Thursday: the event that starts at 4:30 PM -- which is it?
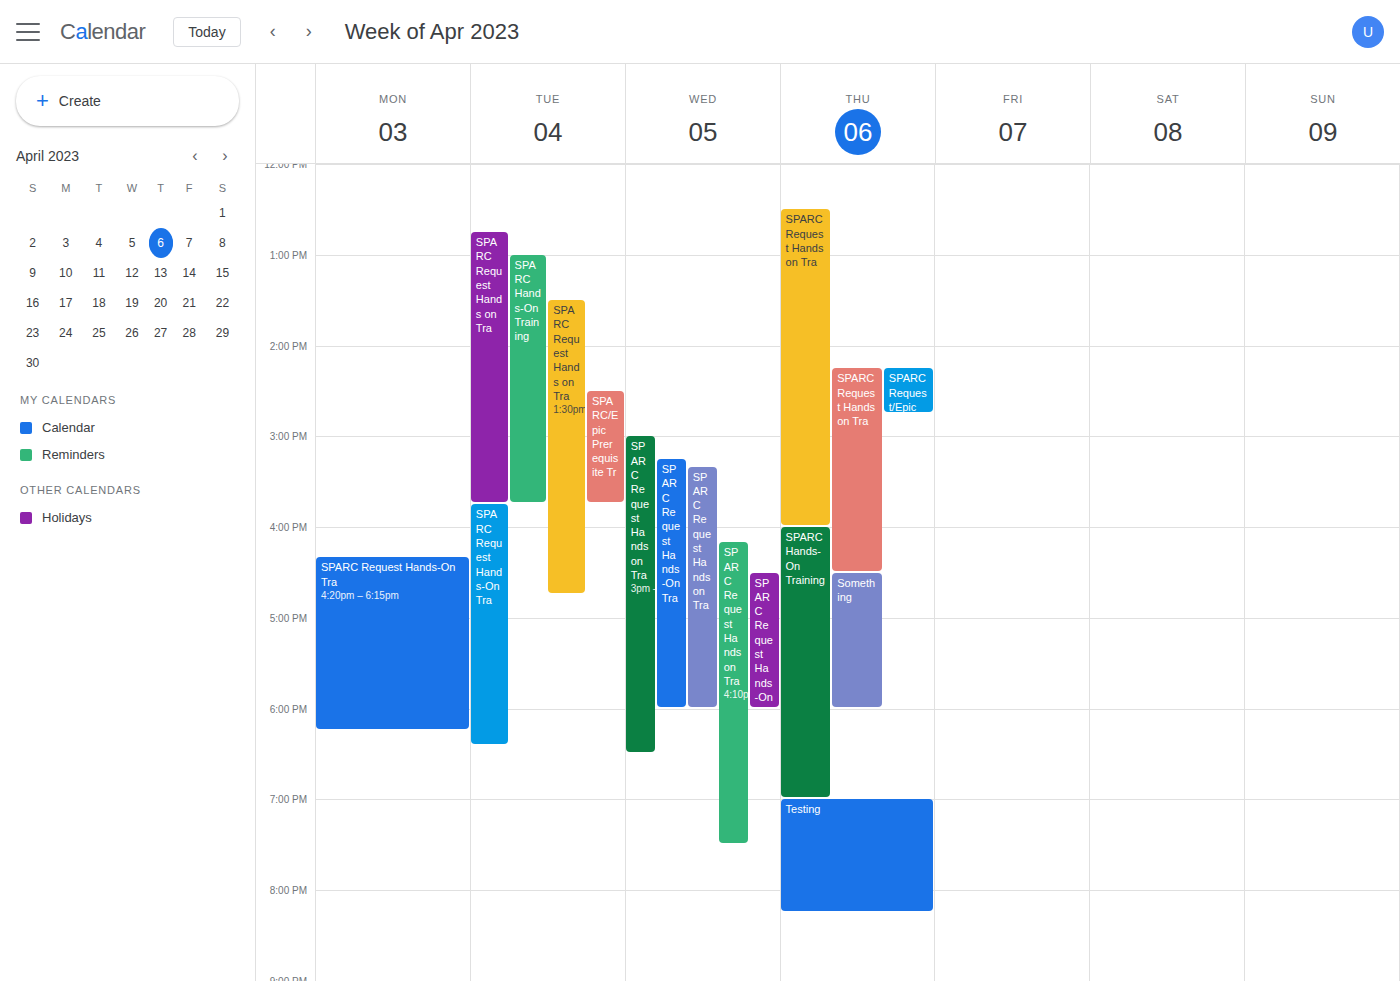
"Something"